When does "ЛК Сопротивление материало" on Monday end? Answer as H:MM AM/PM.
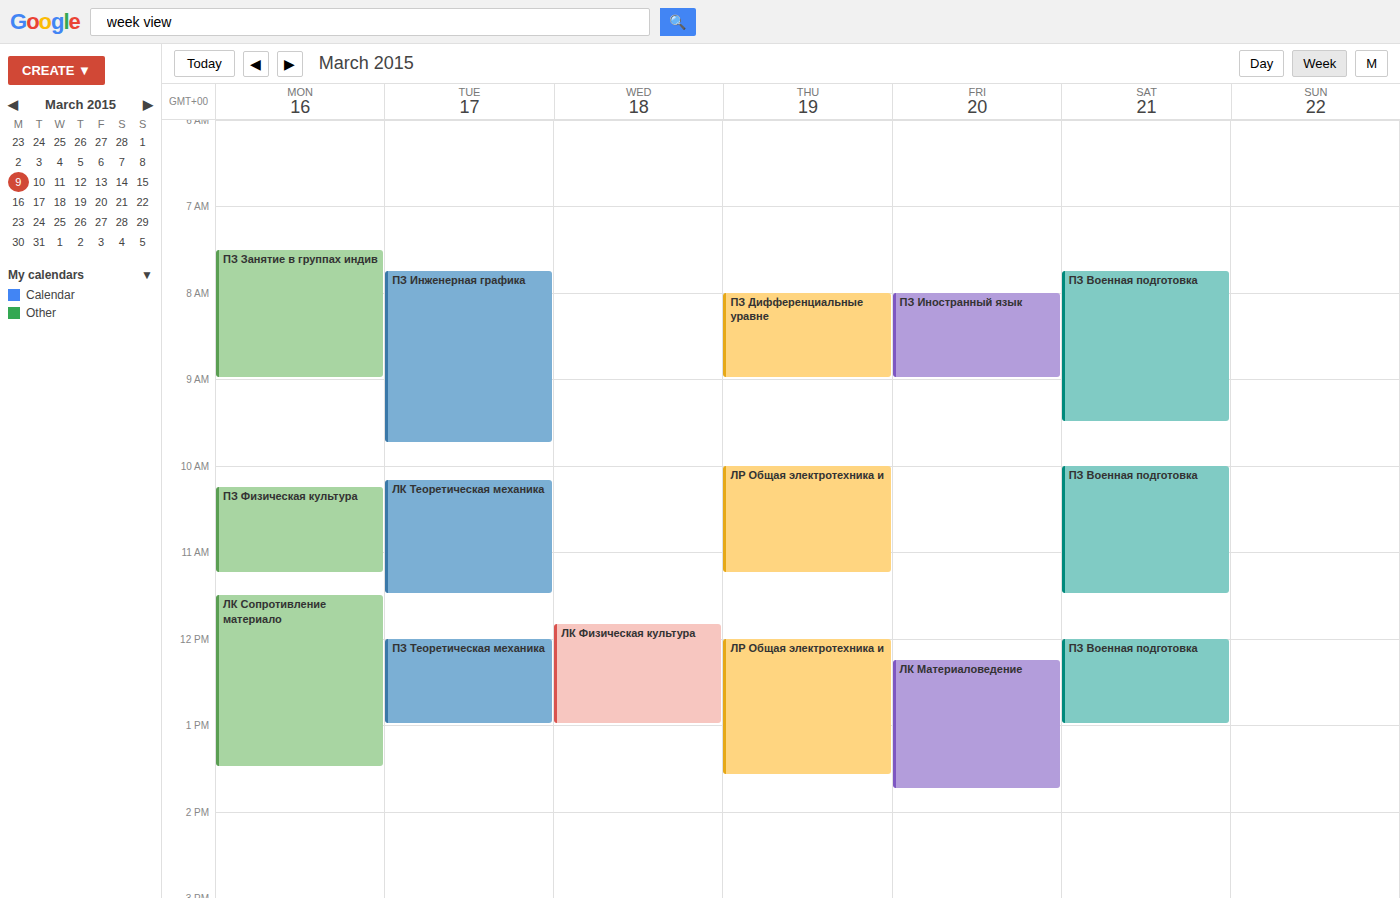
1:30 PM